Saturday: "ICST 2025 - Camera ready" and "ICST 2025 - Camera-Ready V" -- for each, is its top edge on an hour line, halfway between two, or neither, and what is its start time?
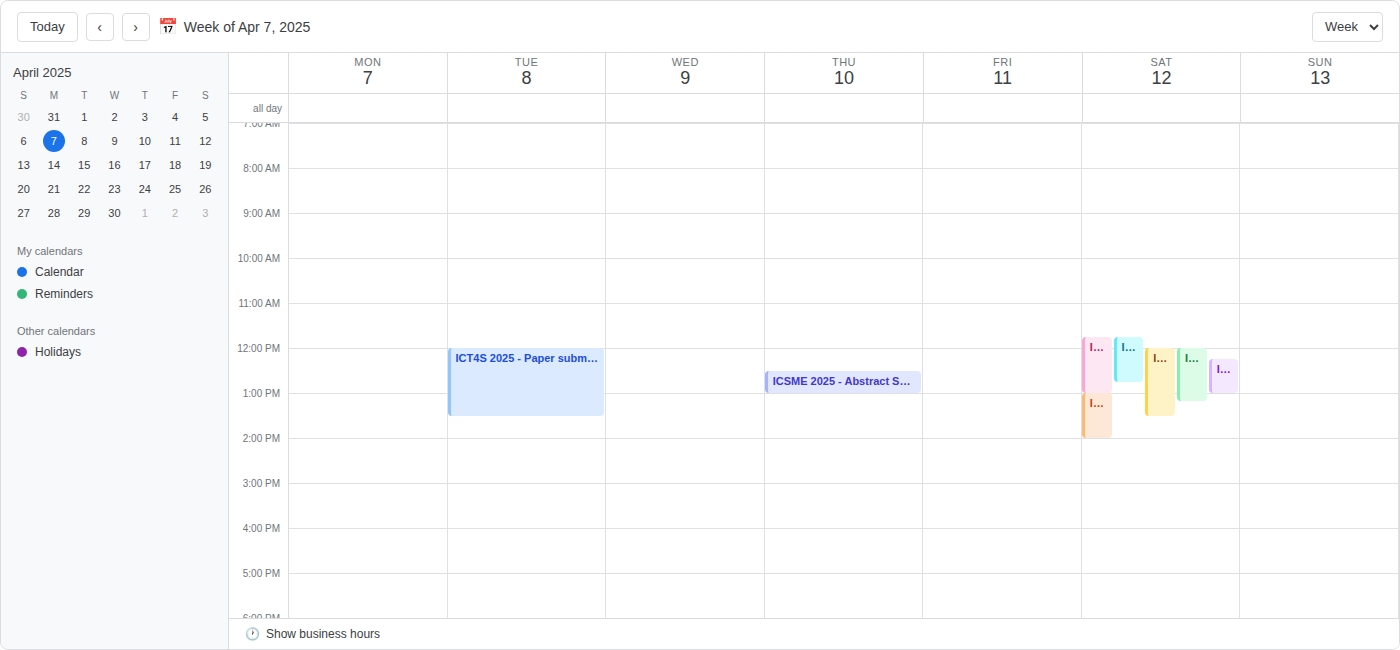
"ICST 2025 - Camera ready": 11:45 AM, neither: three quarters of the way from the 11 AM line to the 12 PM line. "ICST 2025 - Camera-Ready V": 12:00 PM, exactly on the 12 PM line.